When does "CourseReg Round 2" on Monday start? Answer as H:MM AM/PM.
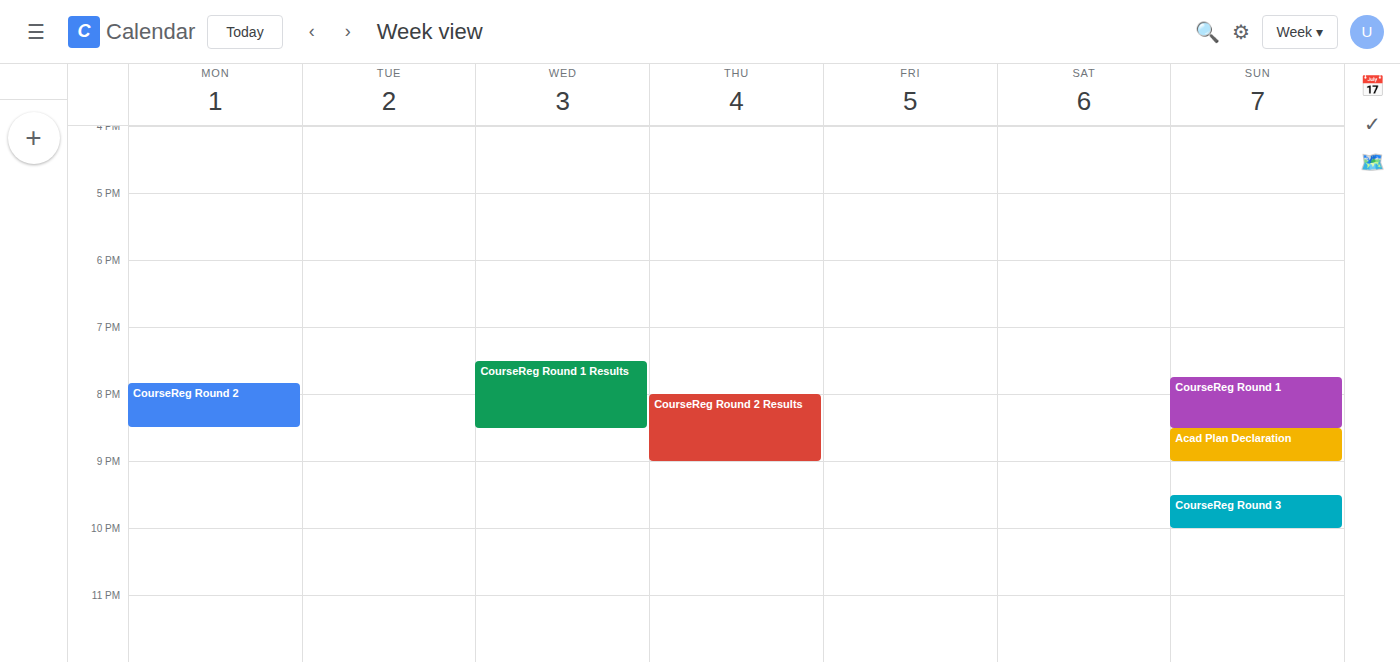
7:50 PM